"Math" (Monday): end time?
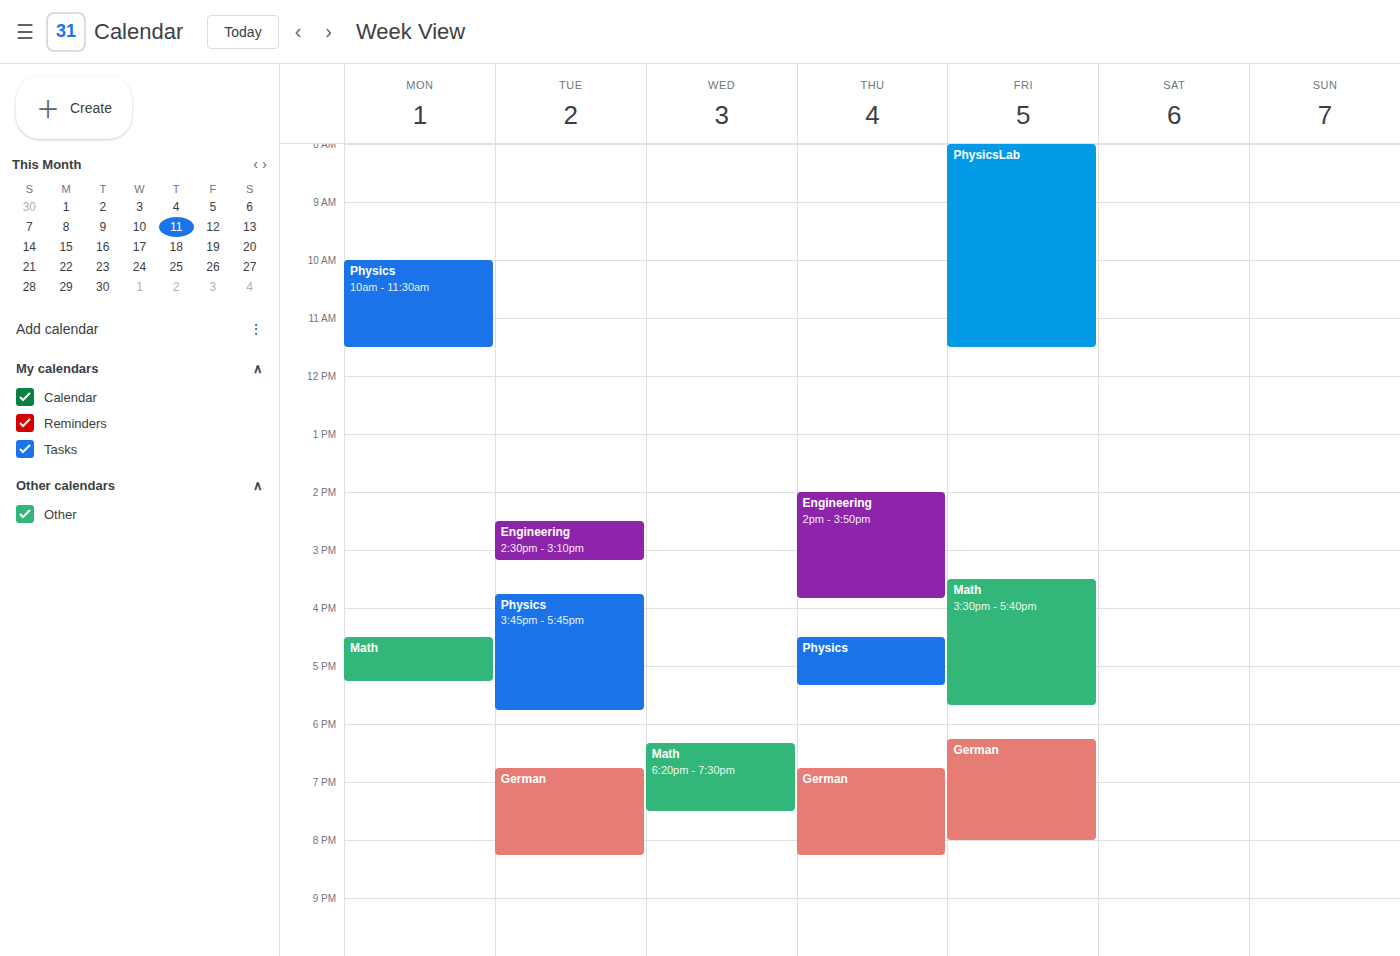
5:15 PM